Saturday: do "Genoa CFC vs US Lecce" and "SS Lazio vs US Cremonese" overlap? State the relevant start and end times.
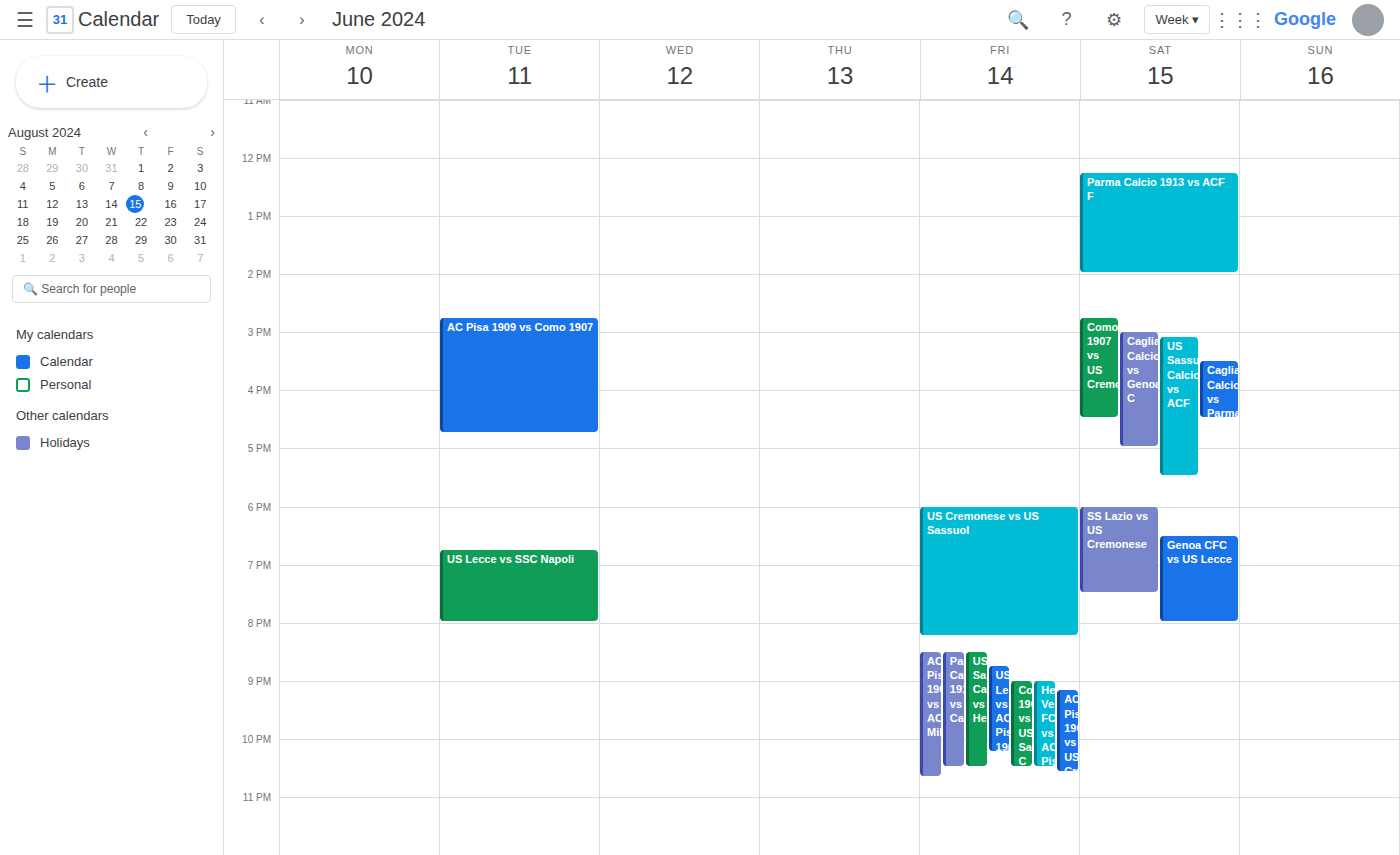
"Genoa CFC vs US Lecce" starts at 6:30 PM, before "SS Lazio vs US Cremonese" ends at 7:30 PM -- they overlap.